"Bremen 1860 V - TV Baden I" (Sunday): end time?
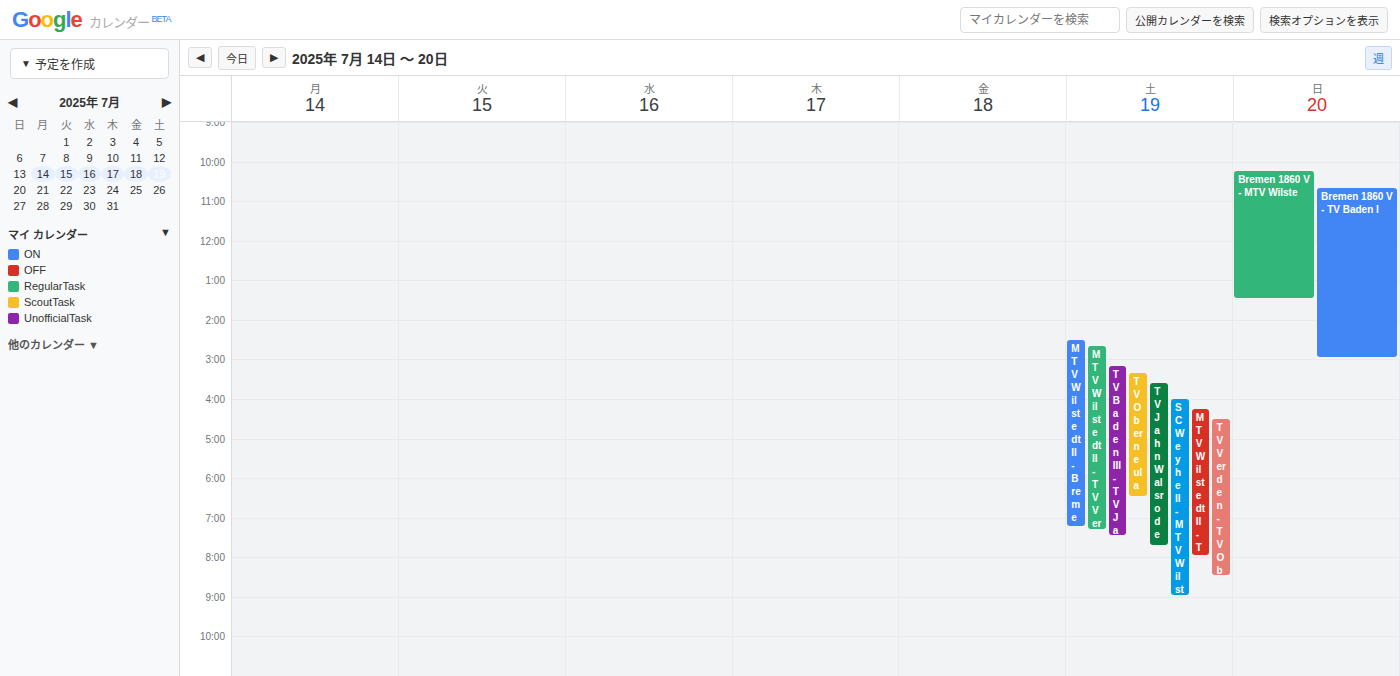
3:00 PM